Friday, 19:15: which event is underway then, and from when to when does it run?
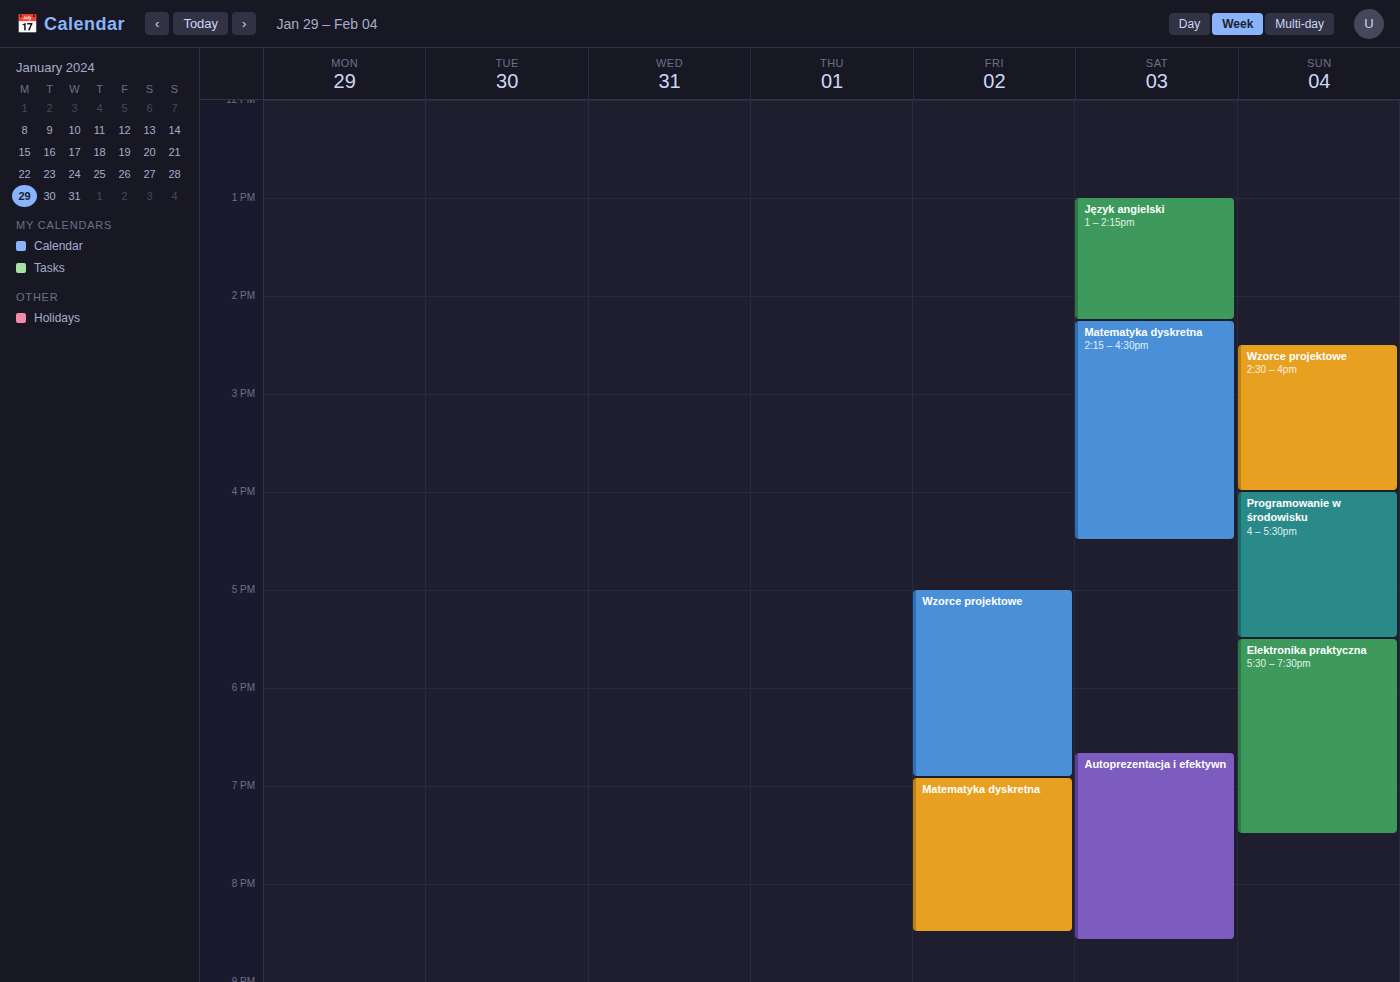
"Matematyka dyskretna", 18:55 to 20:30